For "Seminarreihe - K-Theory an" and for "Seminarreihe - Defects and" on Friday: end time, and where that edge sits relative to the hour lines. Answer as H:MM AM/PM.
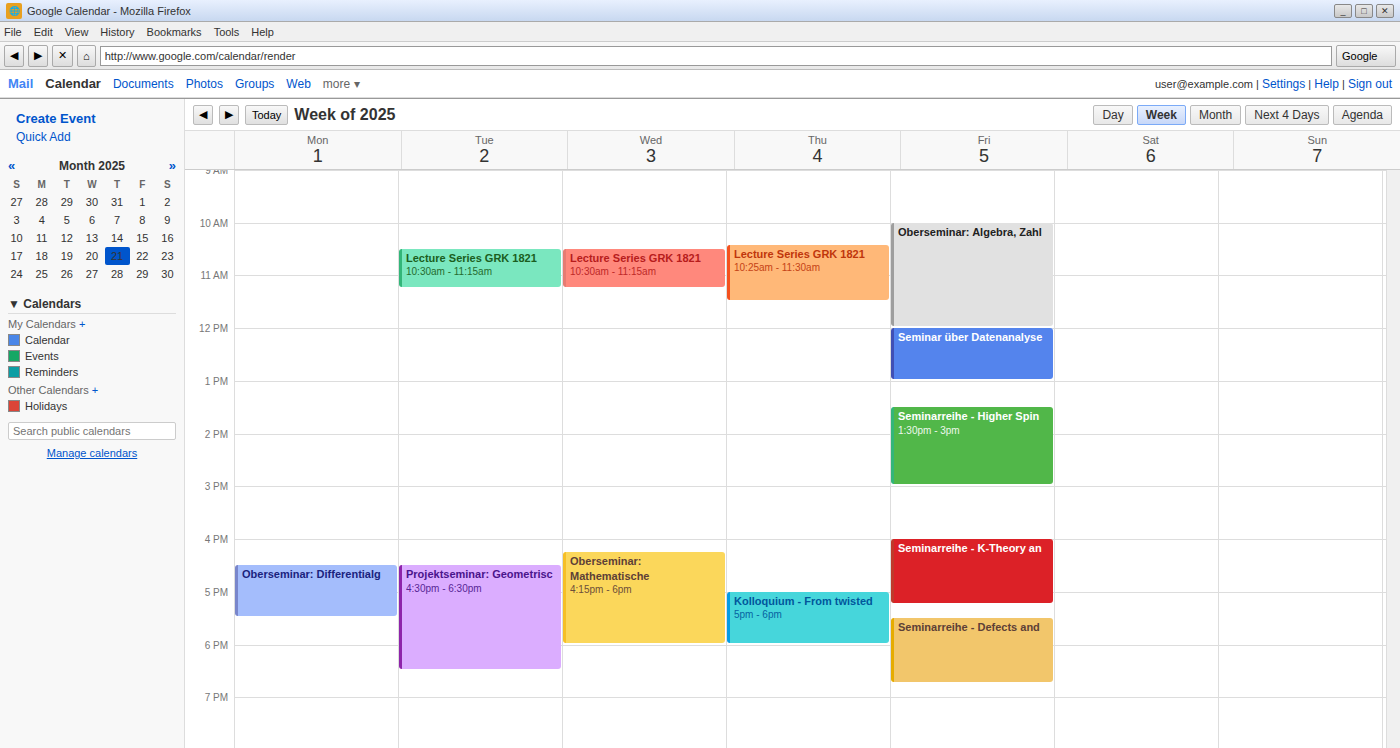
"Seminarreihe - K-Theory an": 5:15 PM, neither: a quarter of the way from the 5 PM line to the 6 PM line. "Seminarreihe - Defects and": 6:45 PM, neither: three quarters of the way from the 6 PM line to the 7 PM line.